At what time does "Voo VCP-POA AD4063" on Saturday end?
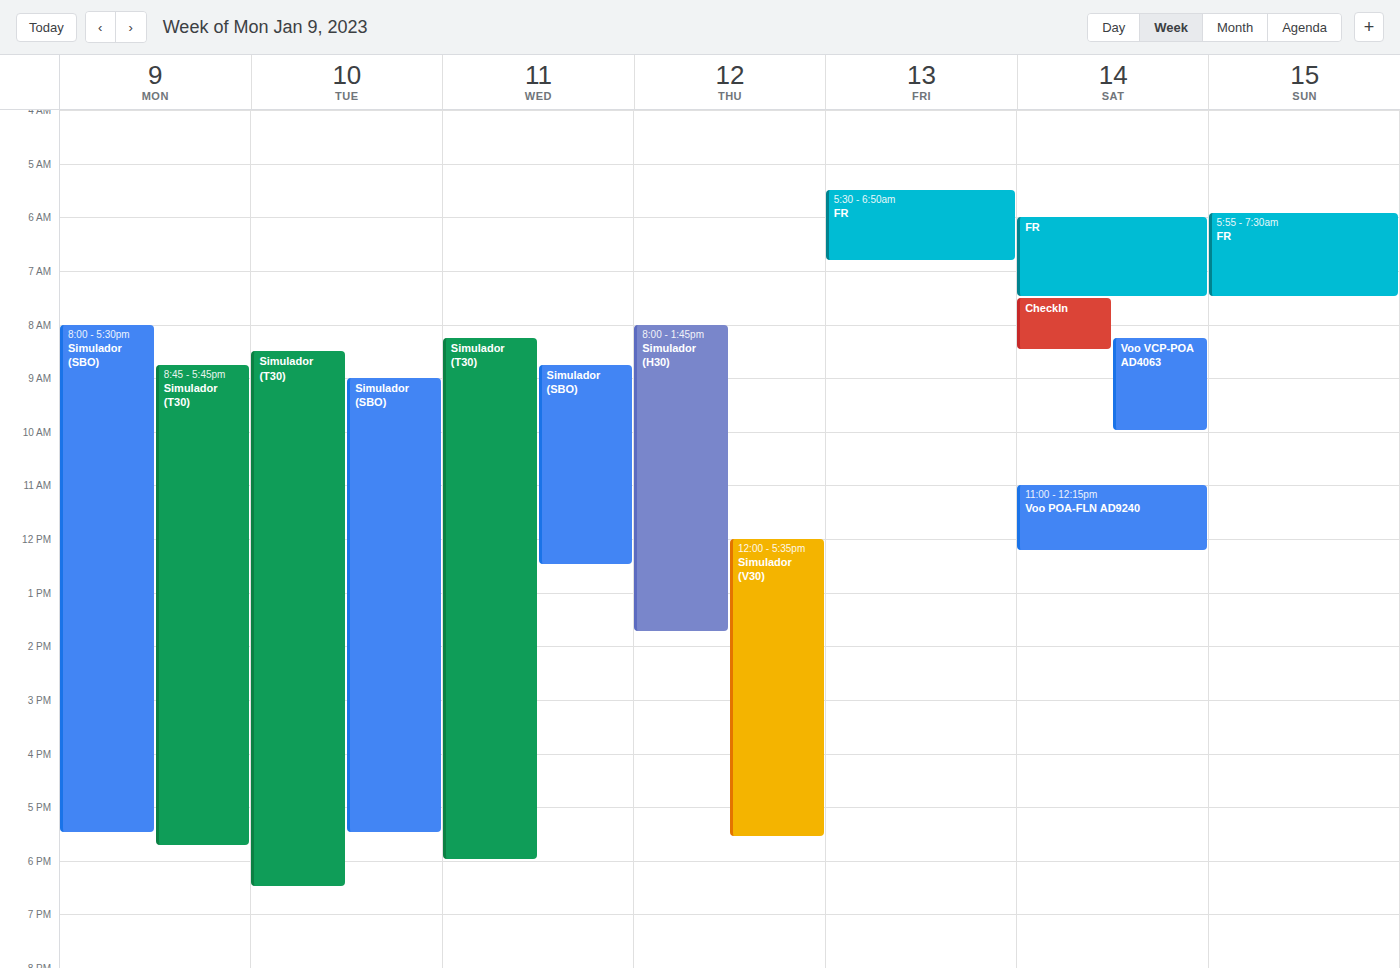
10:00 AM